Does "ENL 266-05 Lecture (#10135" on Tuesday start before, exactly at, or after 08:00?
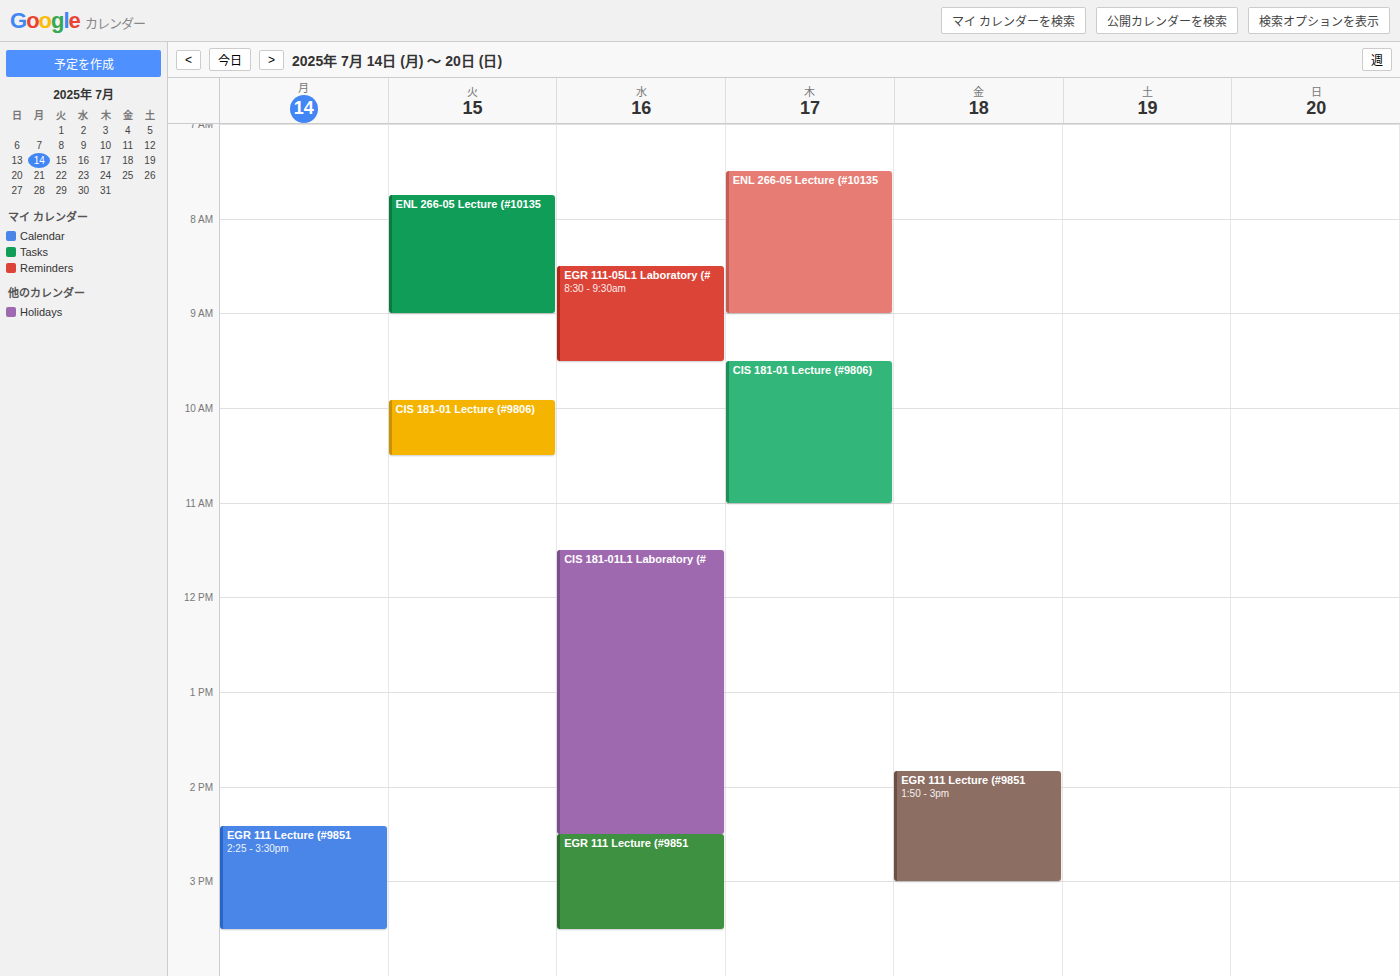
07:45 -- before 08:00, 15 minutes above the 08:00 line.